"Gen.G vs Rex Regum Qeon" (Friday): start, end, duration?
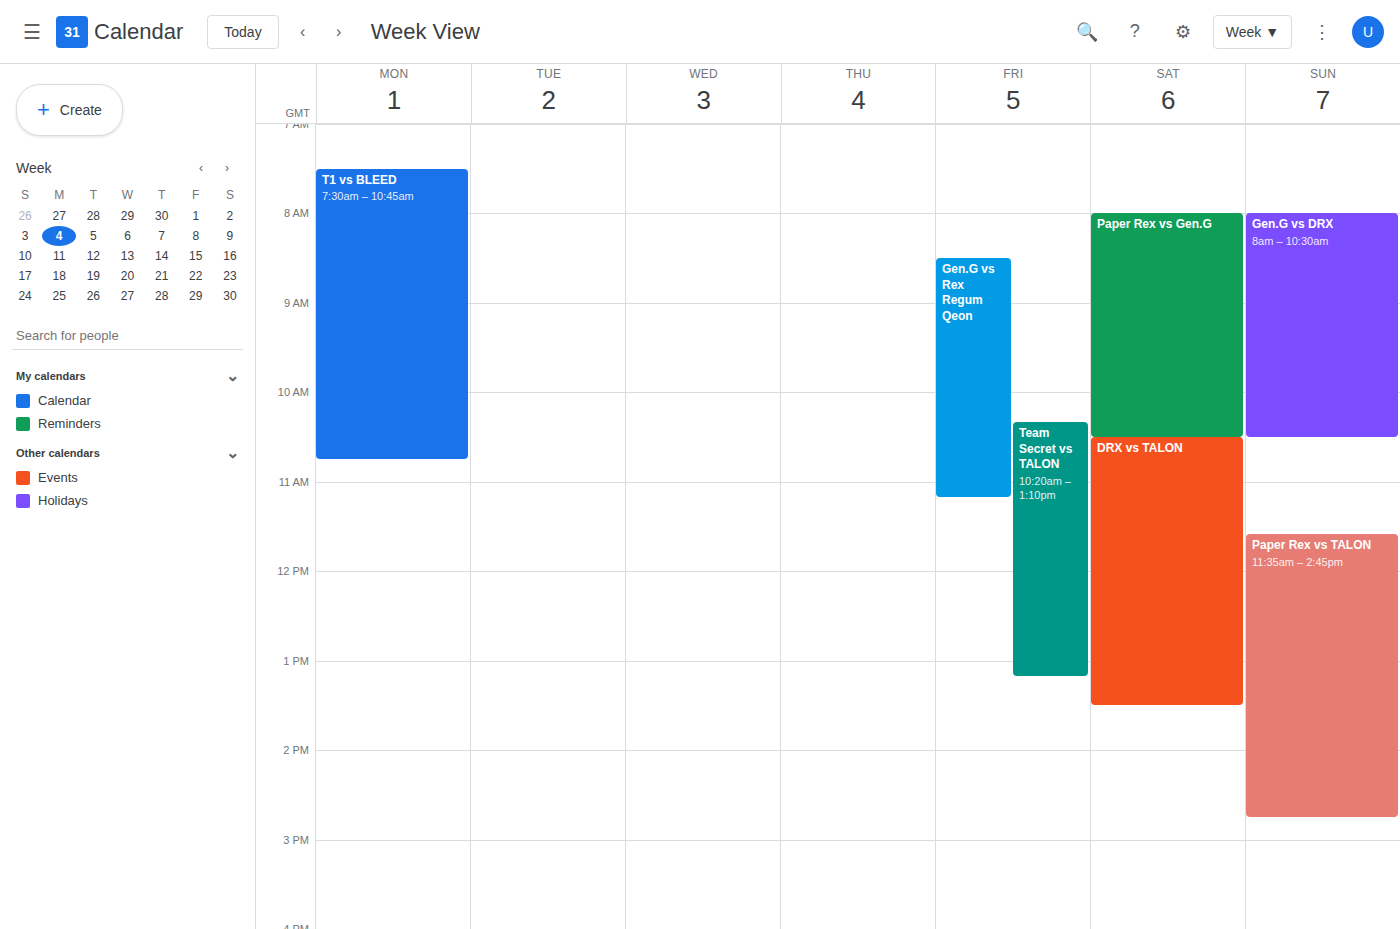
08:30 to 11:10, 2 hours 40 minutes